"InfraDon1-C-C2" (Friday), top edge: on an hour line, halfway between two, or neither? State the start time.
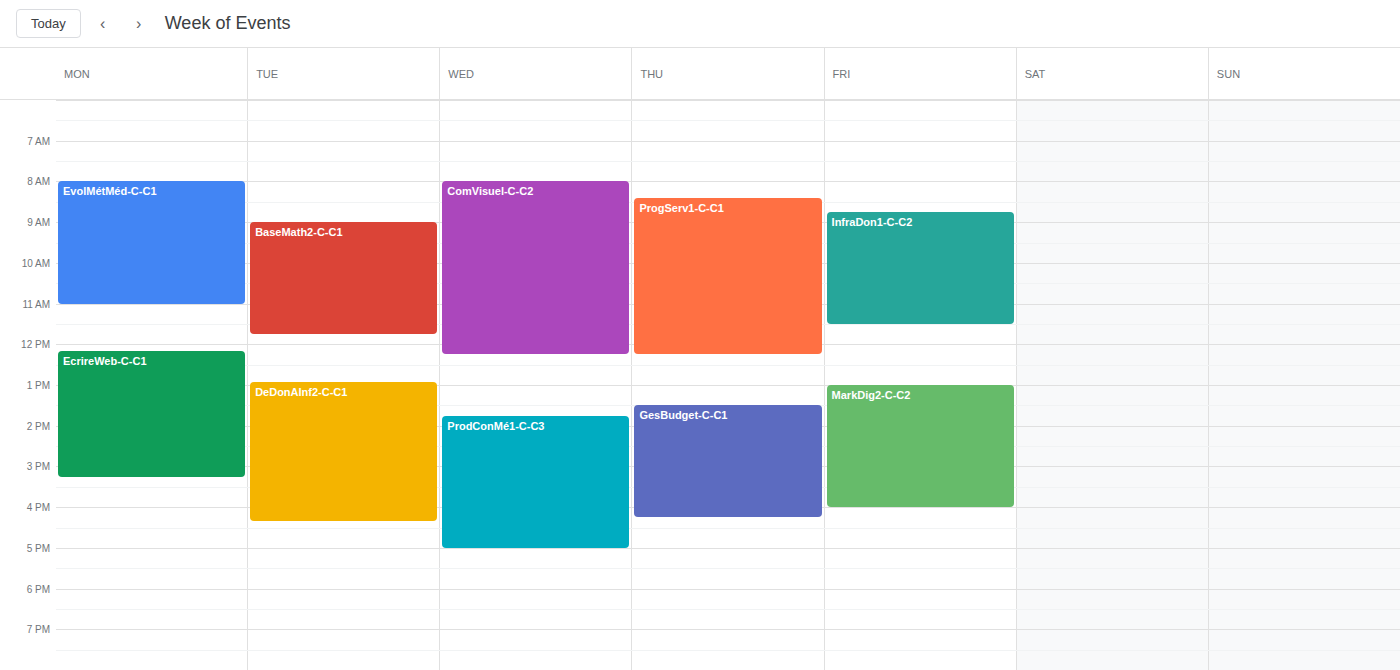
08:45 -- neither: three quarters of the way from the 08:00 line to the 09:00 line.